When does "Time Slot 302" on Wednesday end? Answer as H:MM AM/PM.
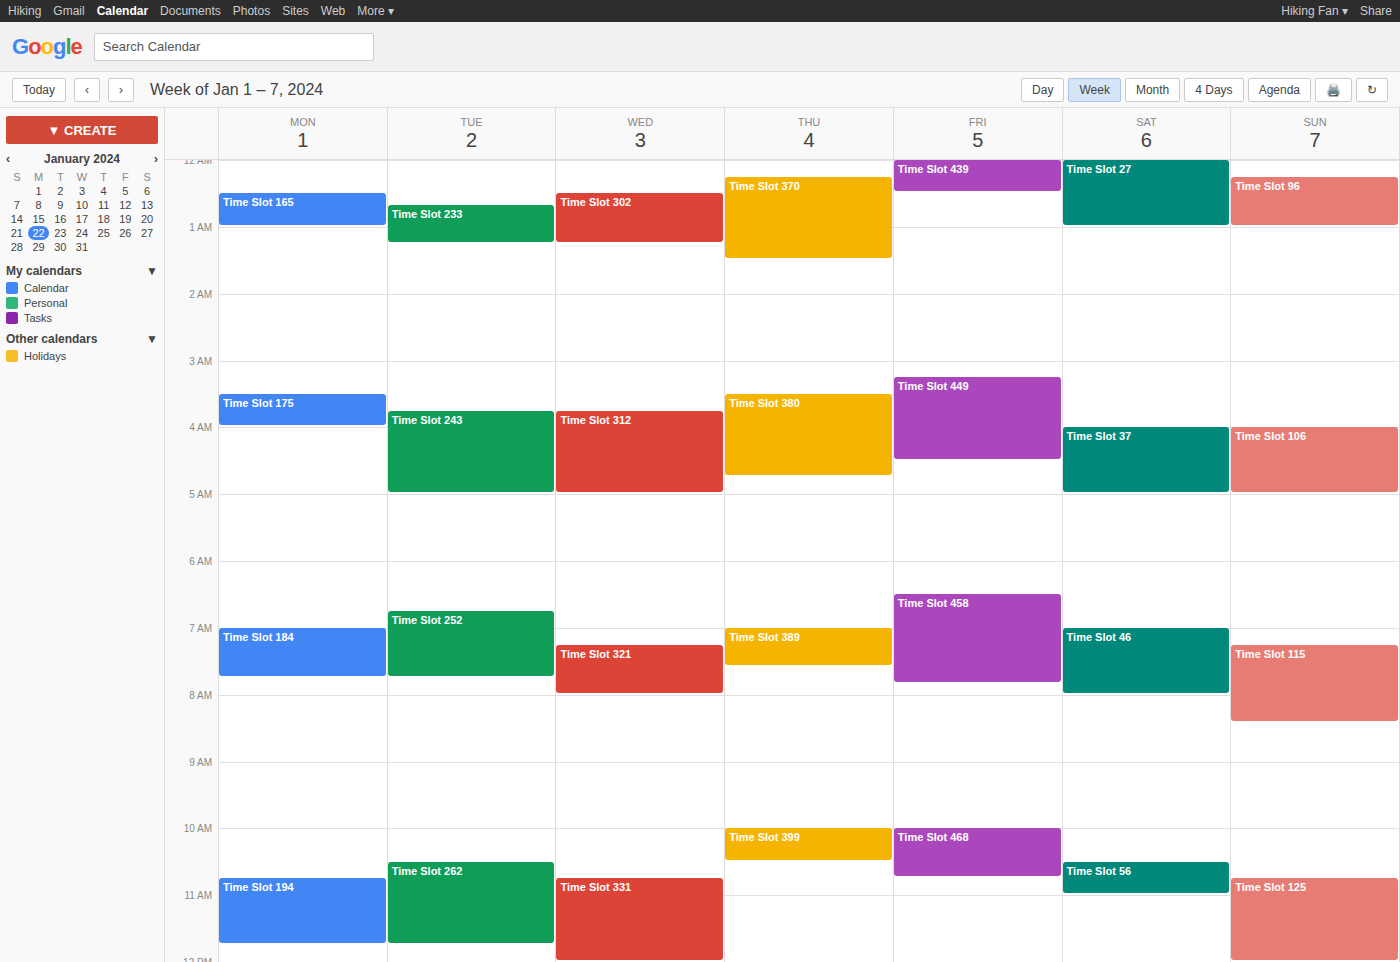
1:15 AM